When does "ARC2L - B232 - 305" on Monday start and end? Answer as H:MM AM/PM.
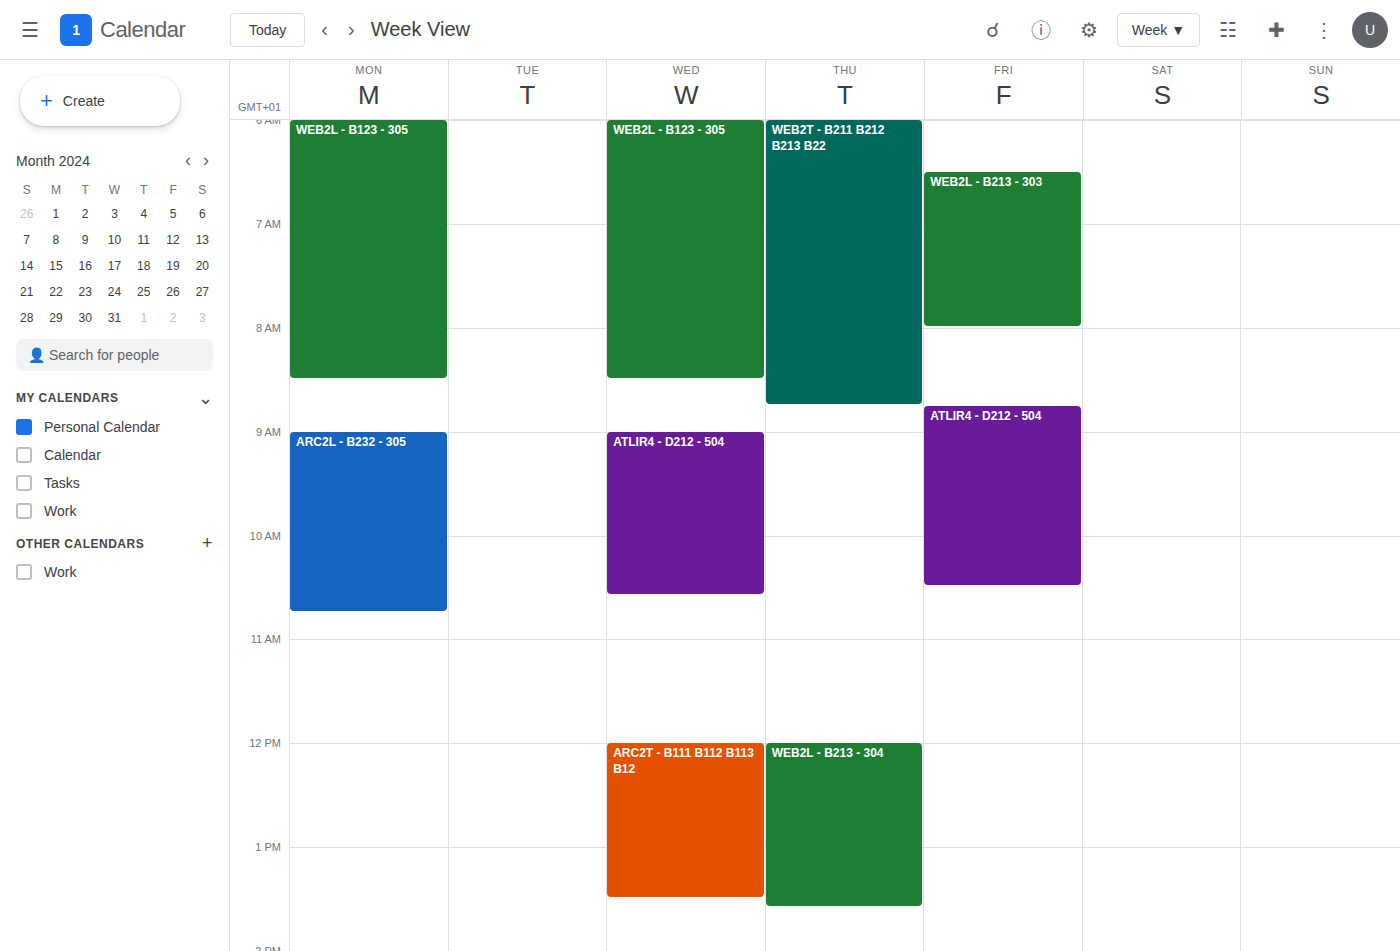
9:00 AM to 10:45 AM